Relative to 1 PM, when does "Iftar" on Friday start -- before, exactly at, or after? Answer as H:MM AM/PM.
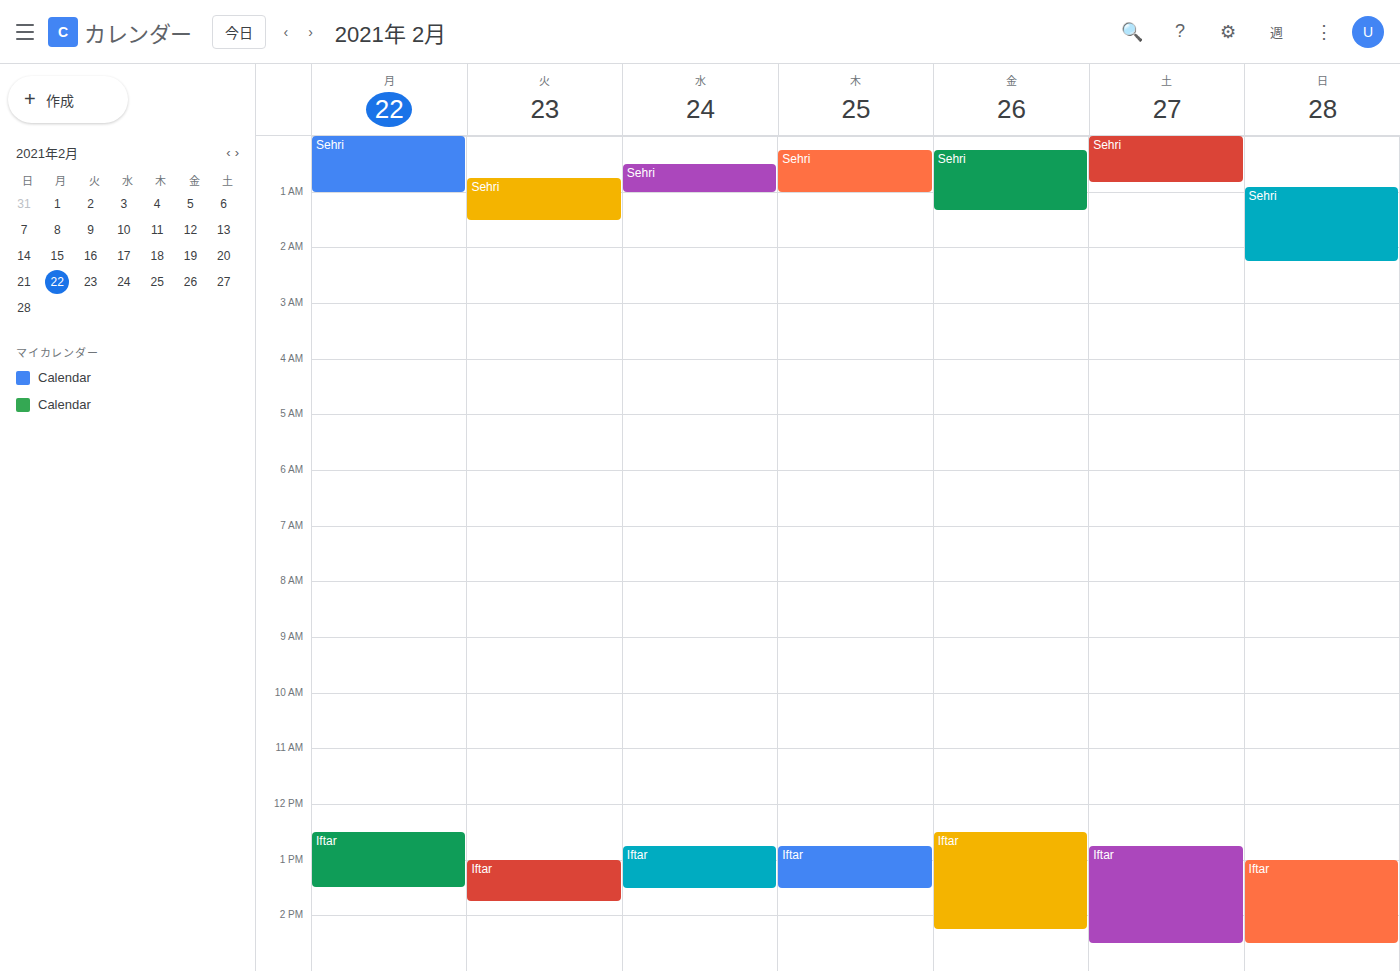
12:30 PM -- before 1 PM, 30 minutes above the 1 PM line.